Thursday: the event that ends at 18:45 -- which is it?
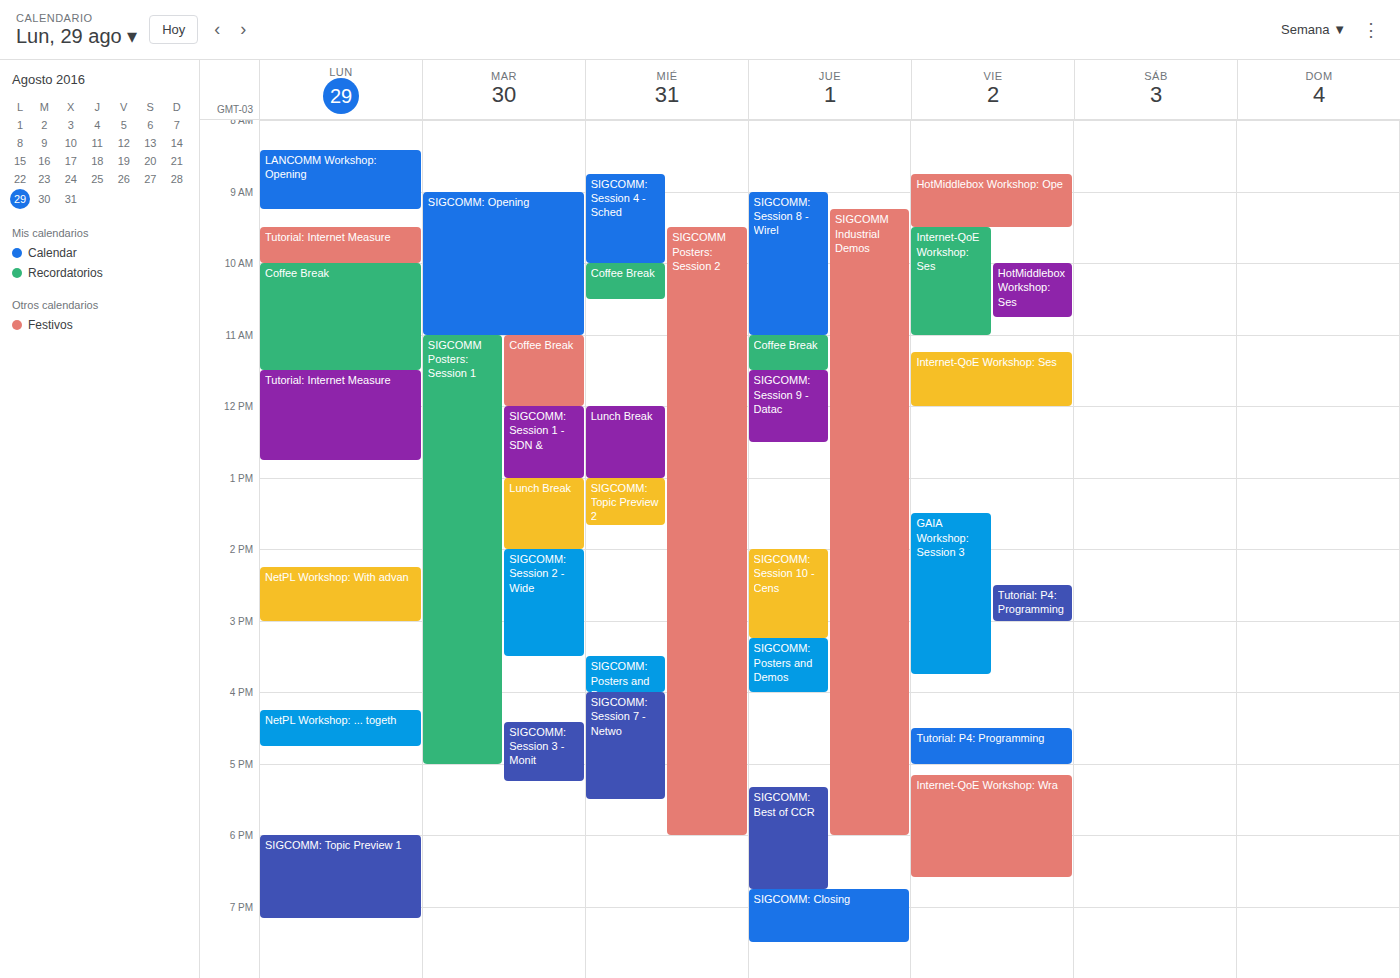
"SIGCOMM: Best of CCR"